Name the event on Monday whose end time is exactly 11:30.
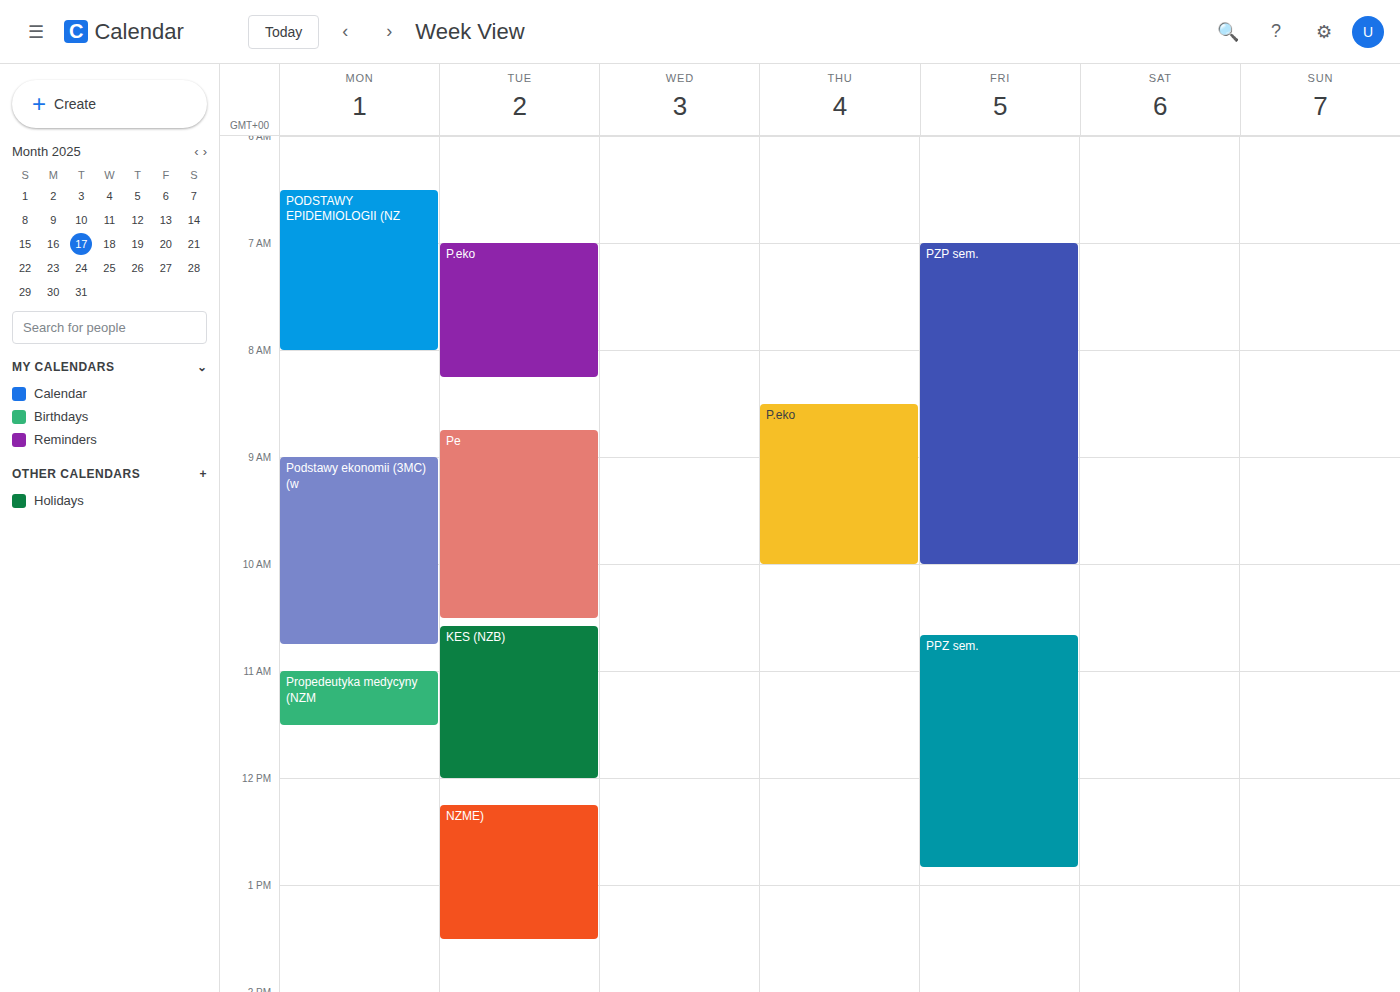
"Propedeutyka medycyny (NZM"